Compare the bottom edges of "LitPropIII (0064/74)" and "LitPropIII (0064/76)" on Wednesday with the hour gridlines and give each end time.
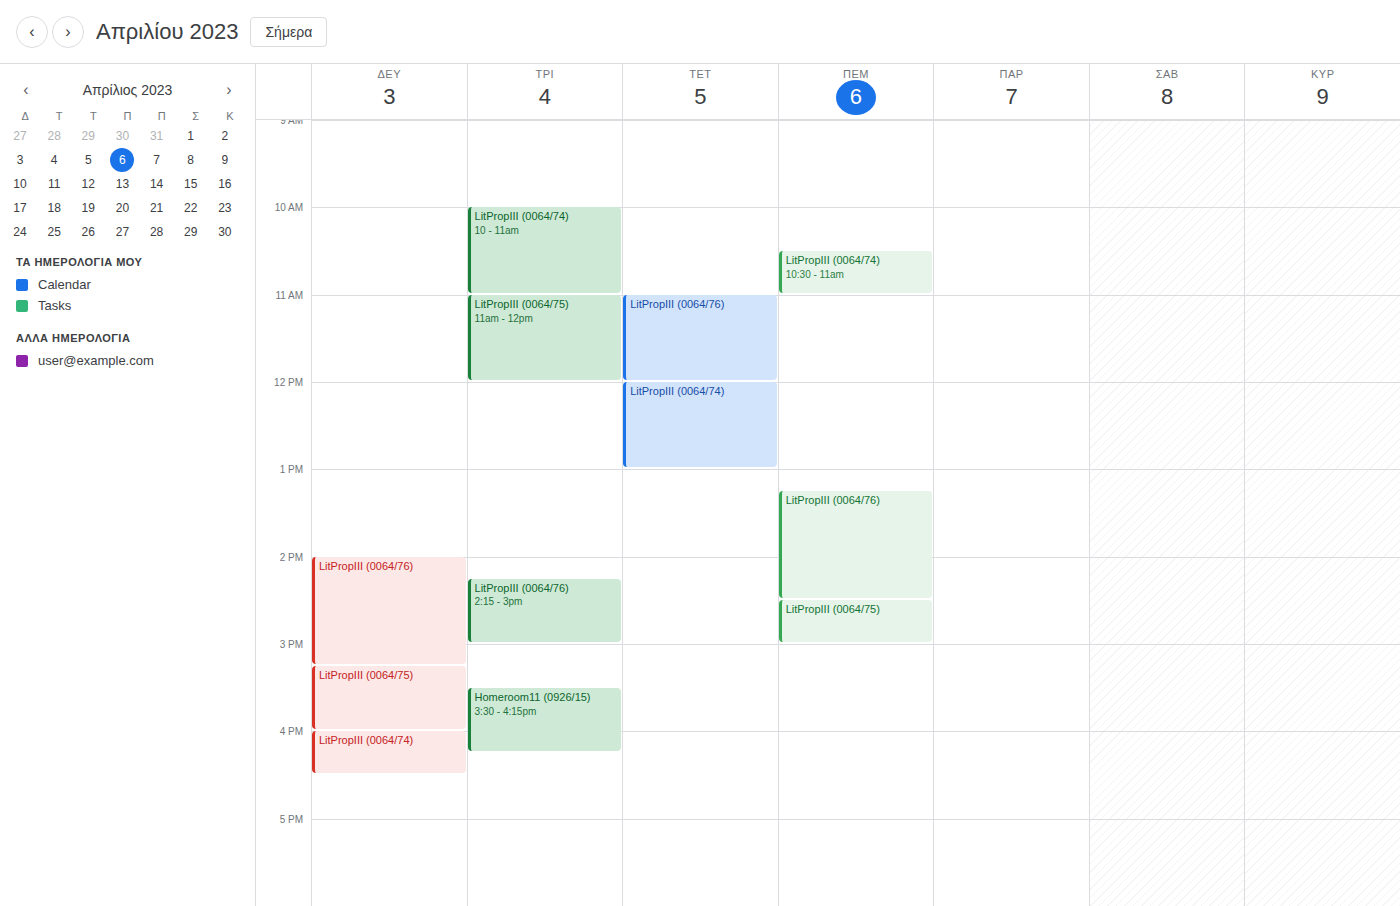
"LitPropIII (0064/74)": 1:00 PM, exactly on the 1 PM line. "LitPropIII (0064/76)": 12:00 PM, exactly on the 12 PM line.